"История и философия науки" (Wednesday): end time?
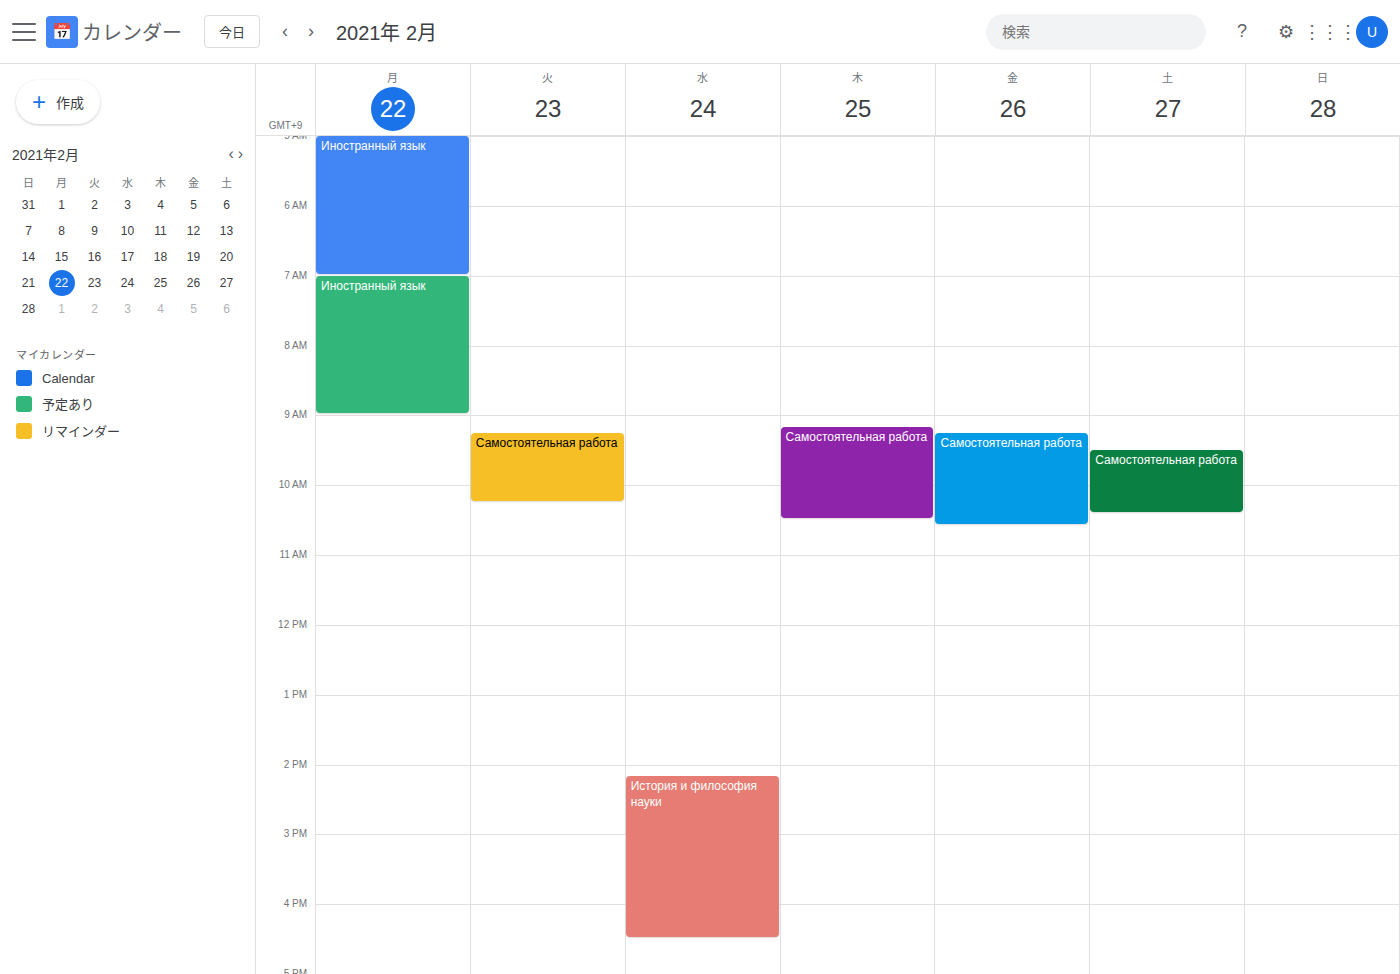
16:30